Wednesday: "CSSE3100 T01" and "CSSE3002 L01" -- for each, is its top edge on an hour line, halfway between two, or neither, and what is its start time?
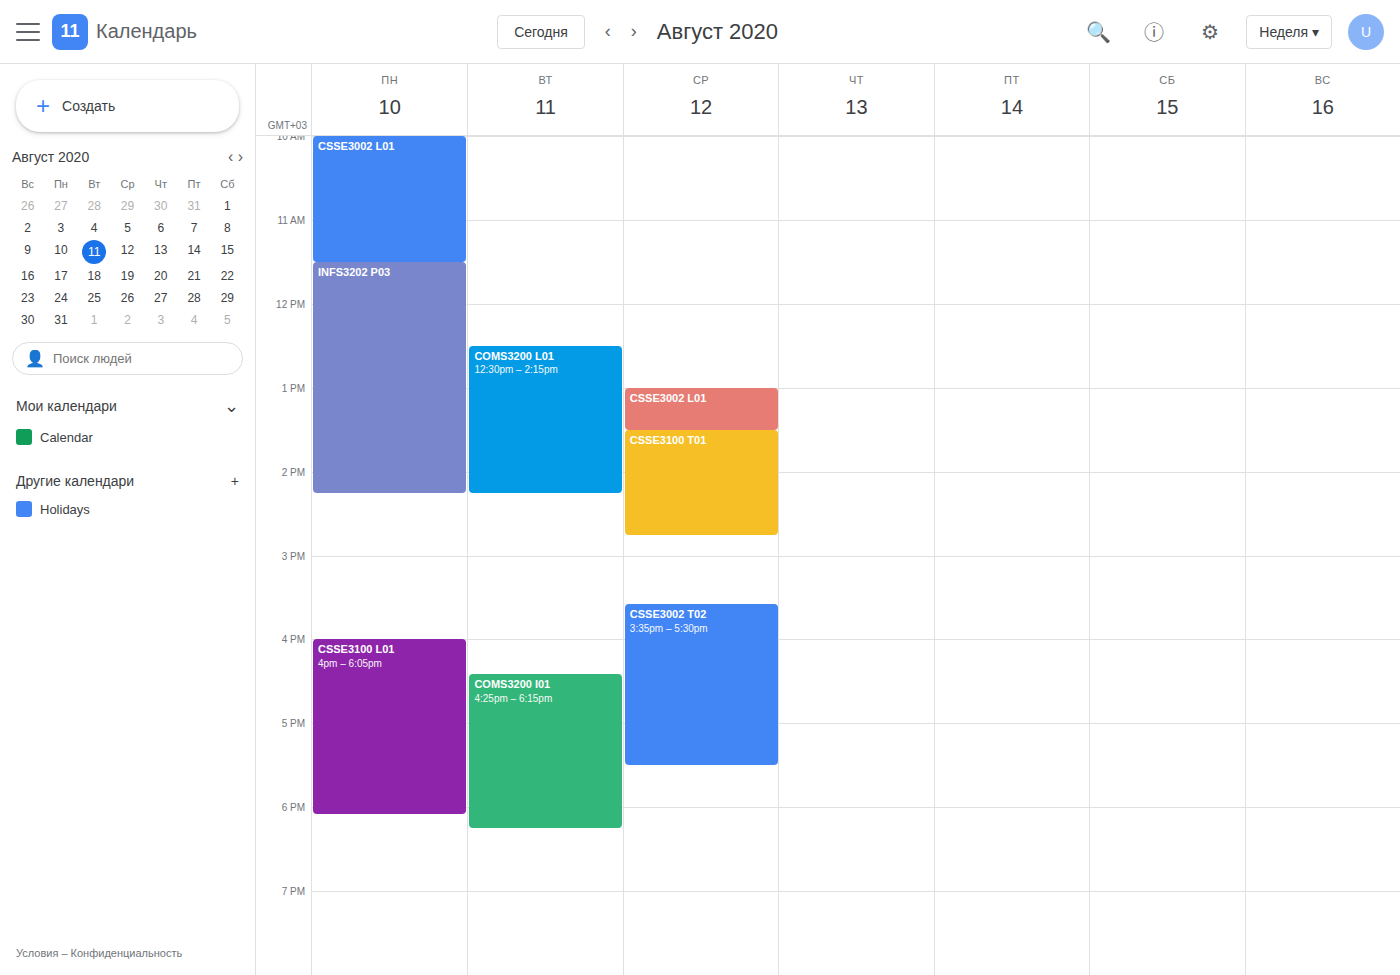
"CSSE3100 T01": 1:30 PM, halfway between the 1 PM and 2 PM lines. "CSSE3002 L01": 1:00 PM, exactly on the 1 PM line.